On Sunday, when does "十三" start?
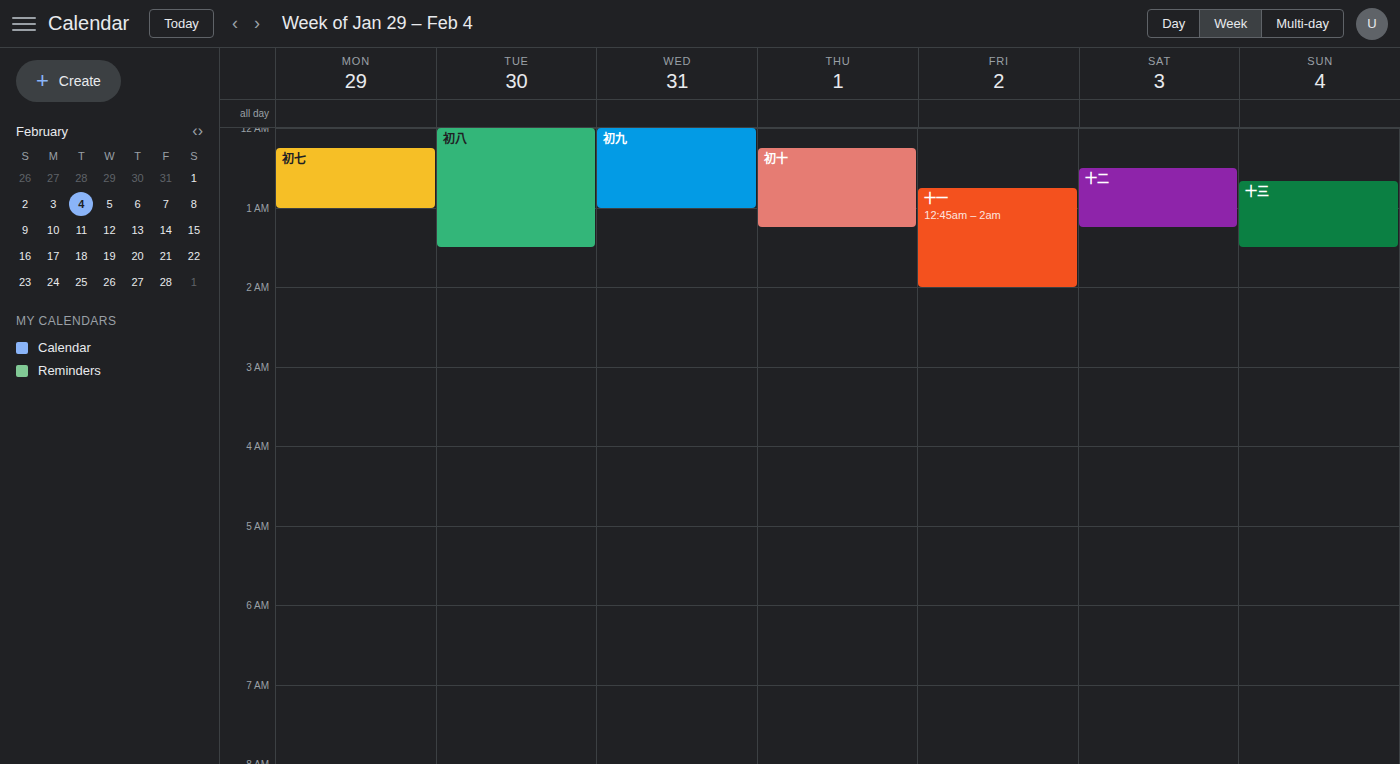
00:40